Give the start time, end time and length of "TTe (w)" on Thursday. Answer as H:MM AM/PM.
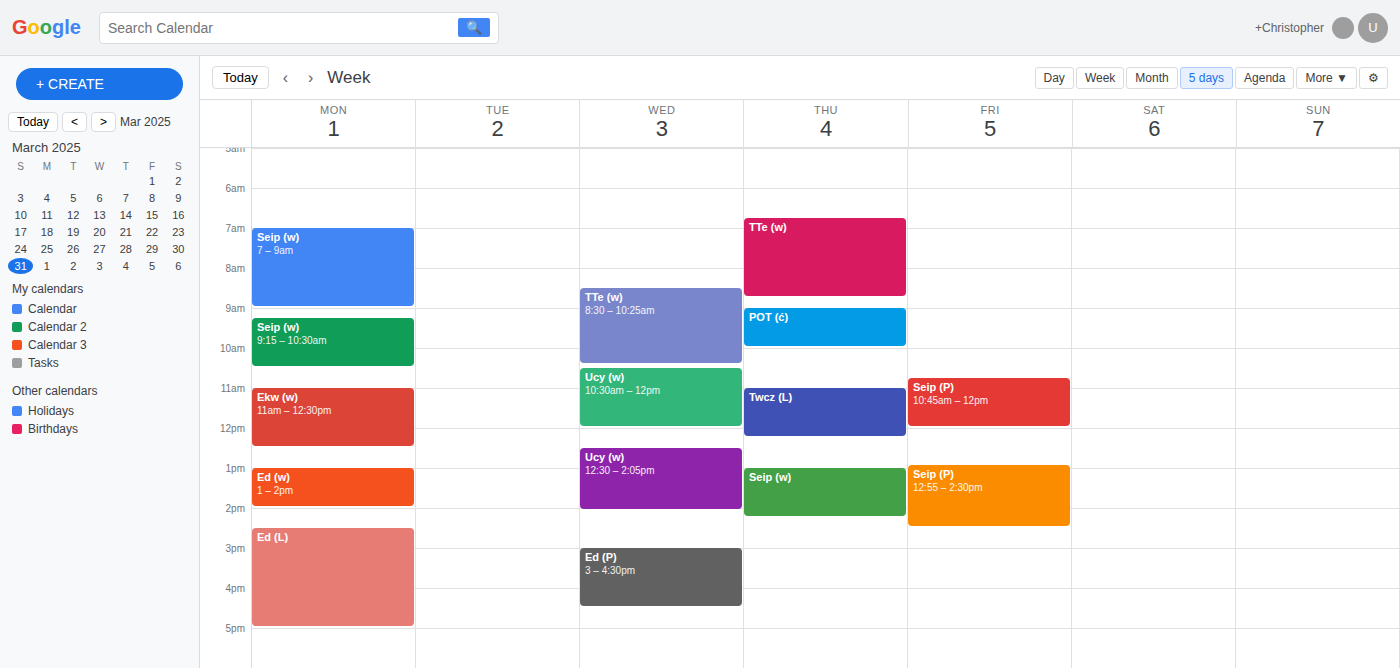
6:45 AM to 8:45 AM, 2 hours